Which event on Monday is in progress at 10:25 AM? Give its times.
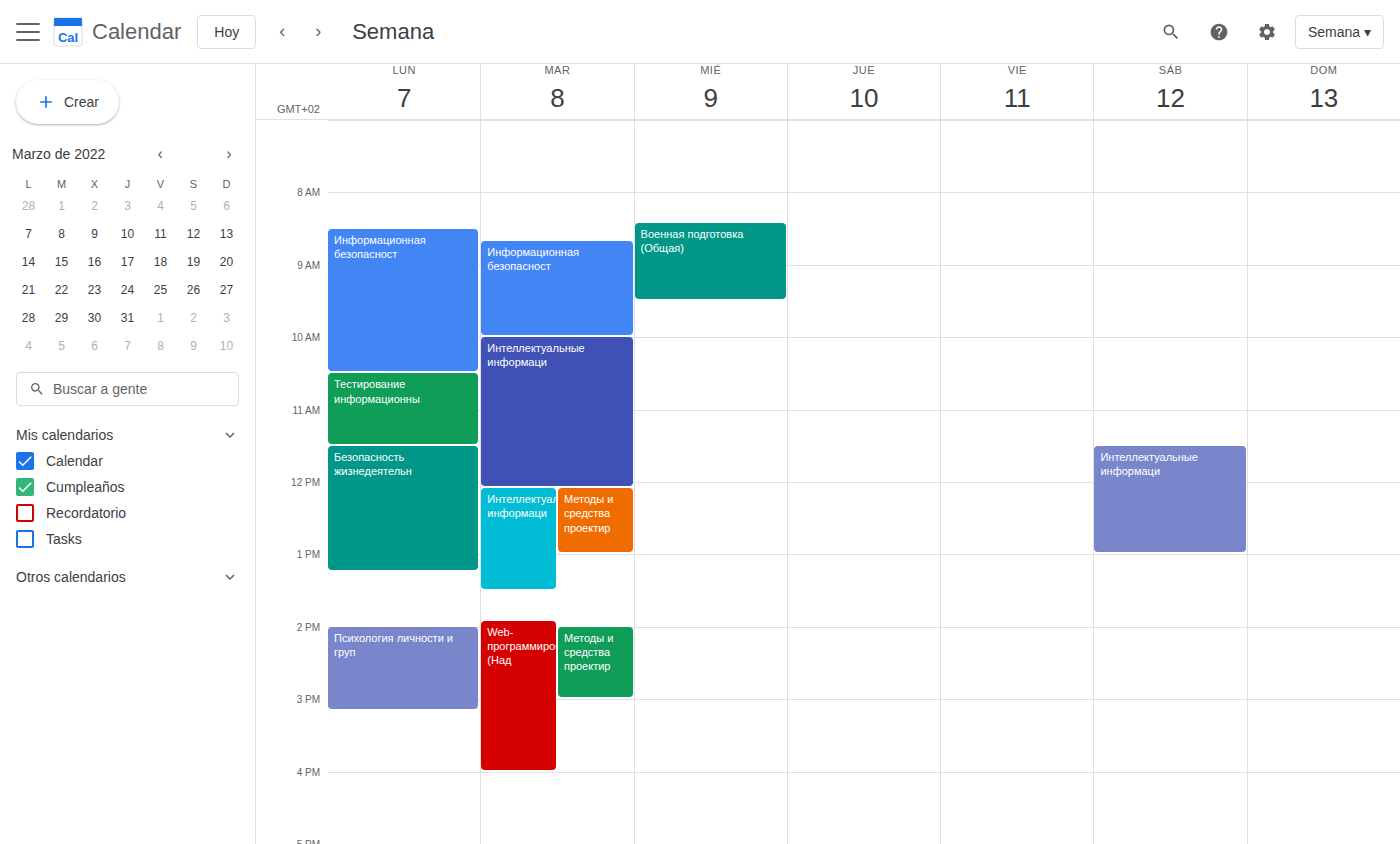
"Информационная безопасност", 8:30 AM to 10:30 AM